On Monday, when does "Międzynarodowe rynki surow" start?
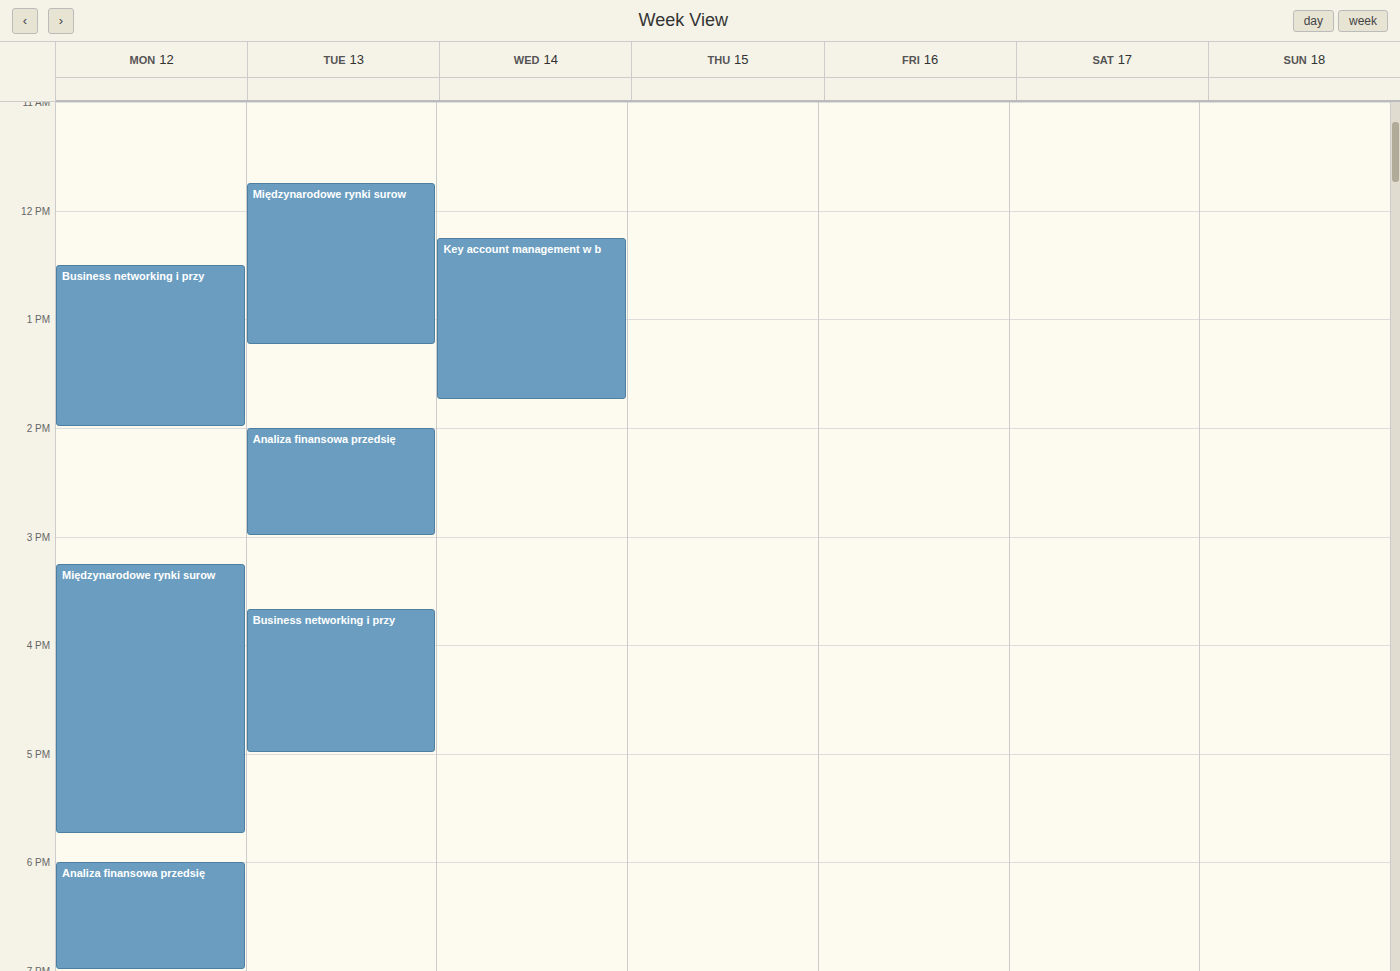
3:15 PM